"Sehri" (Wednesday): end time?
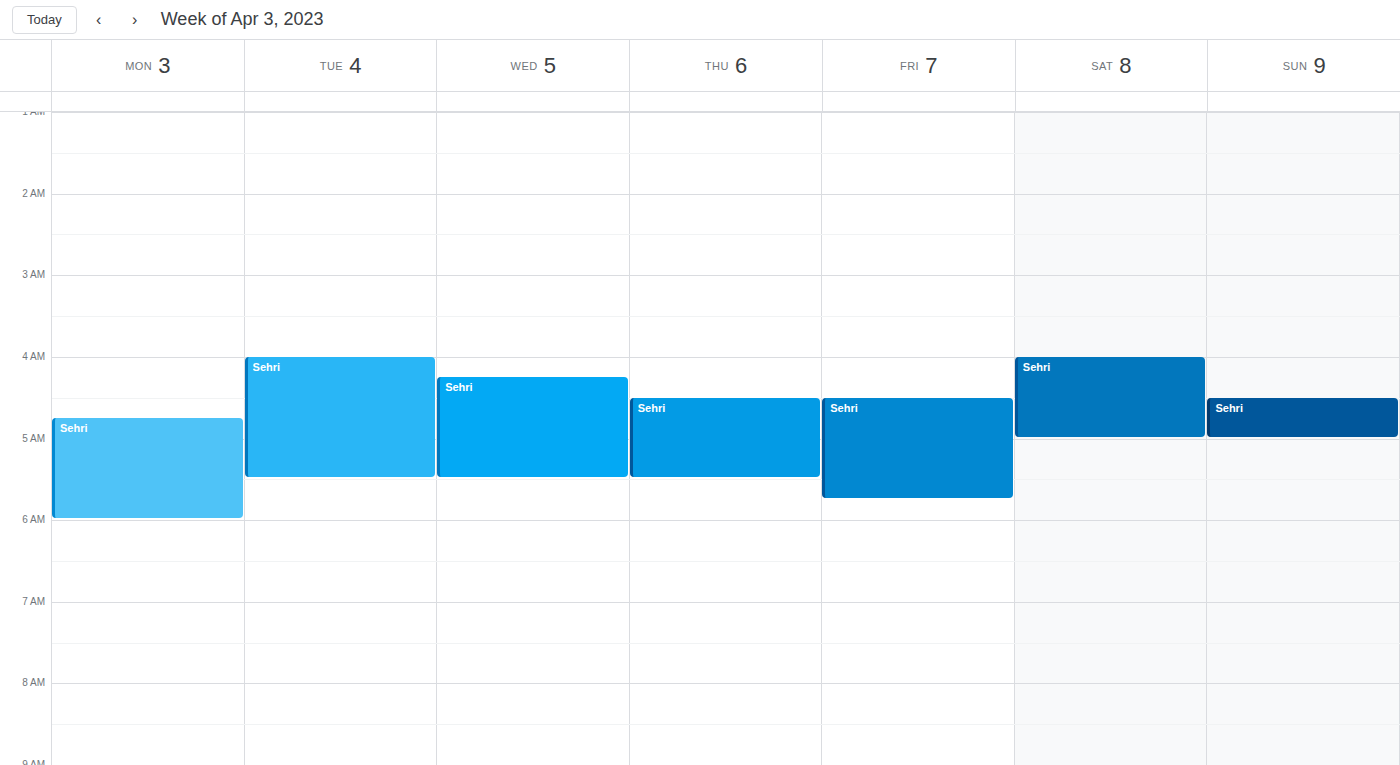
5:30 AM